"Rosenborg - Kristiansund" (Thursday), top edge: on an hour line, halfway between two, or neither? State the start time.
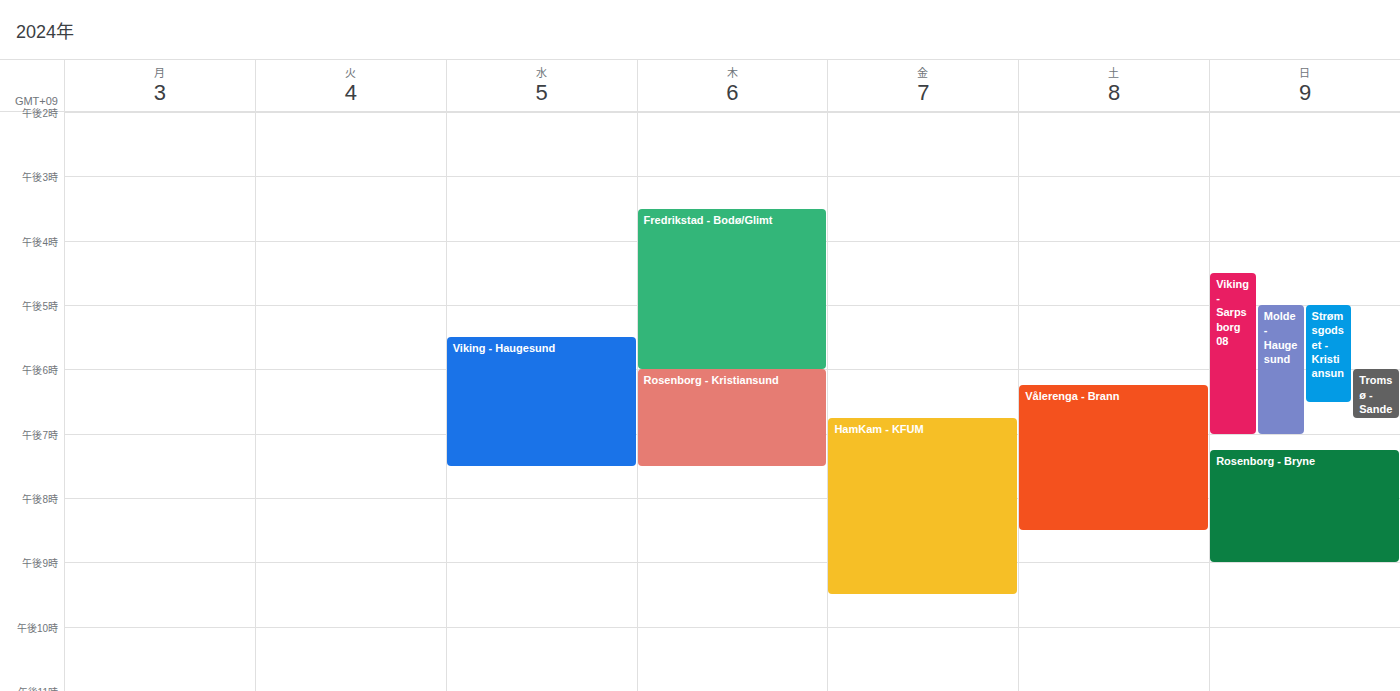
6:00 PM -- exactly on the 6 PM line.